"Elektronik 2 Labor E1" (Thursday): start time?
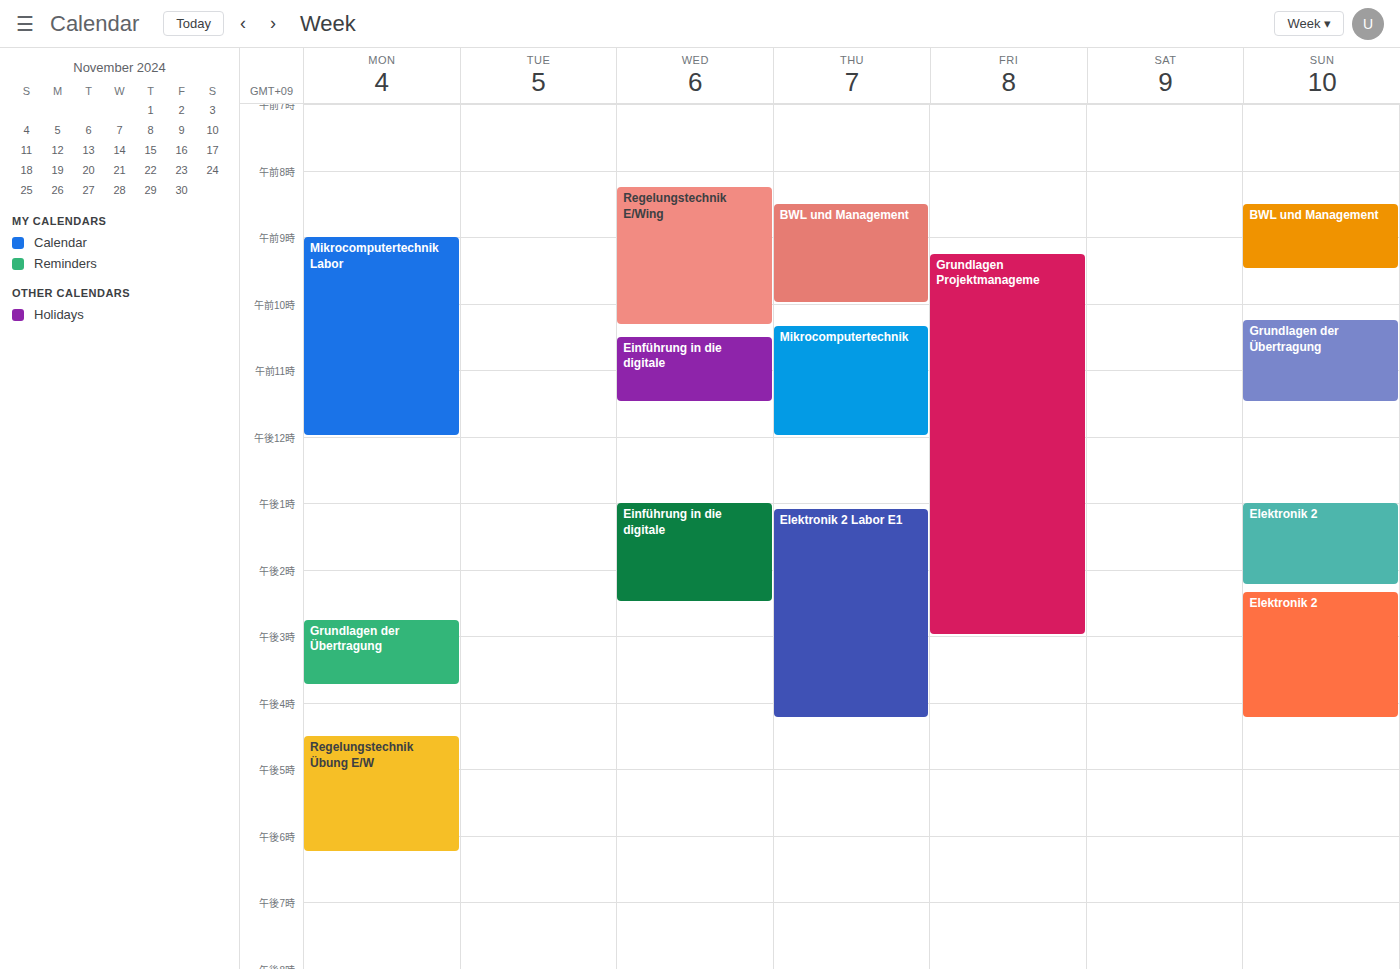
1:05 PM